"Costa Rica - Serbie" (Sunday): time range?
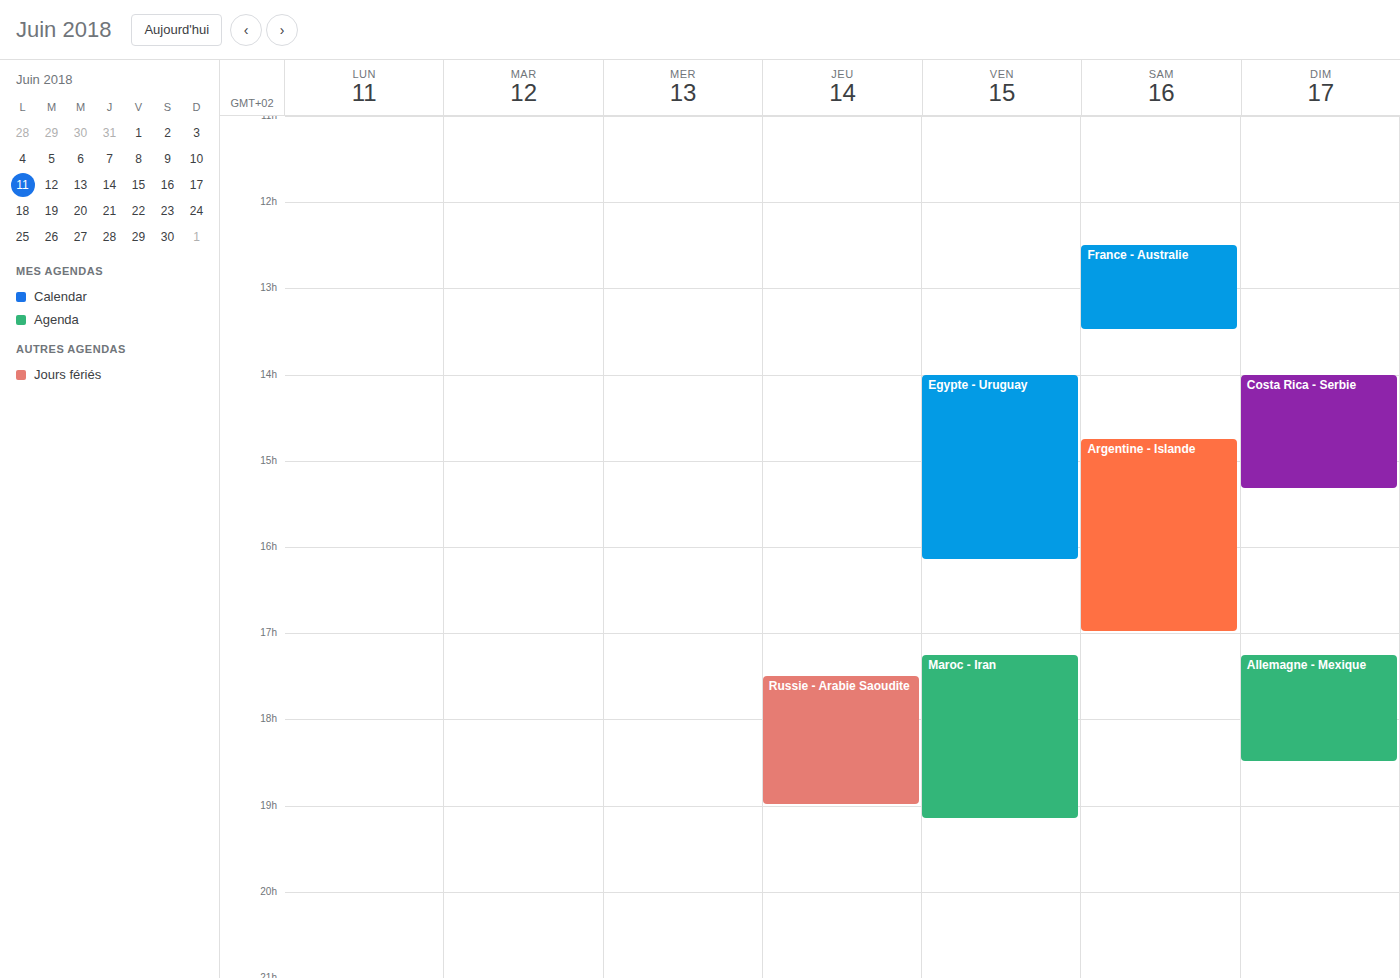
2:00 PM to 3:20 PM